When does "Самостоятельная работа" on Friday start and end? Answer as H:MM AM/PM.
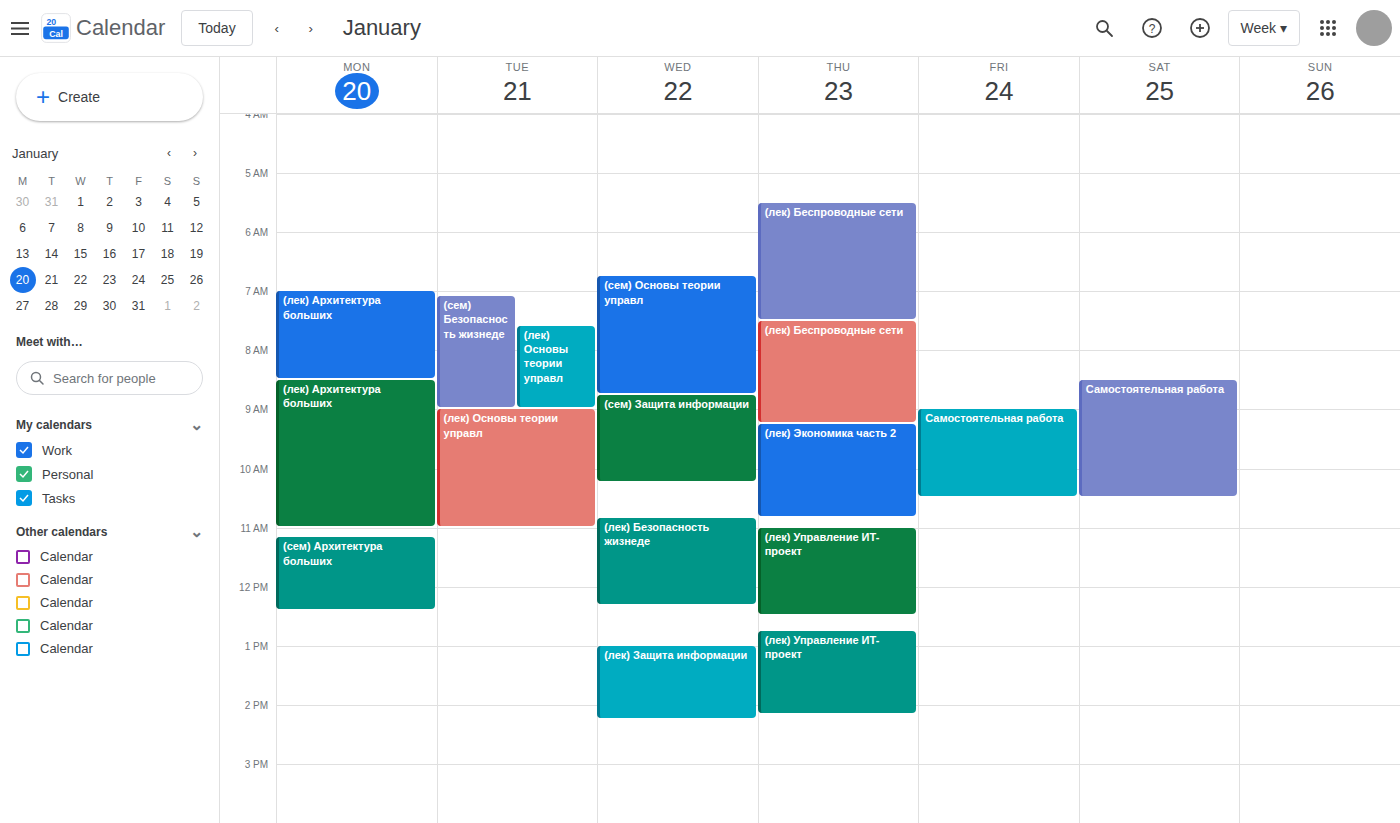
9:00 AM to 10:30 AM